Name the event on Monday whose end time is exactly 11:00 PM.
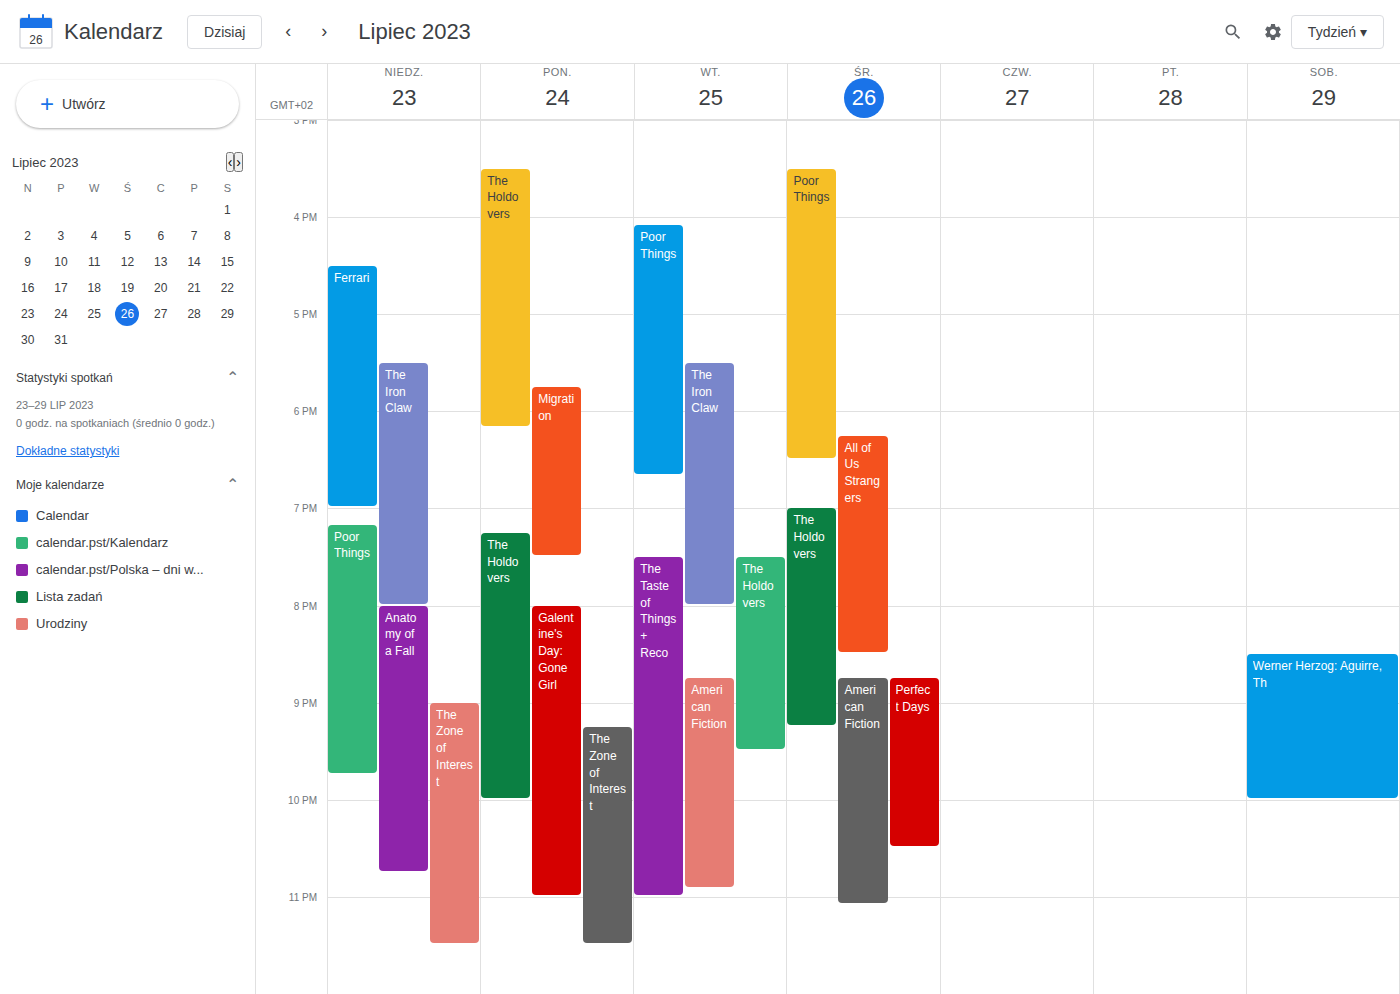
"Galentine's Day: Gone Girl"